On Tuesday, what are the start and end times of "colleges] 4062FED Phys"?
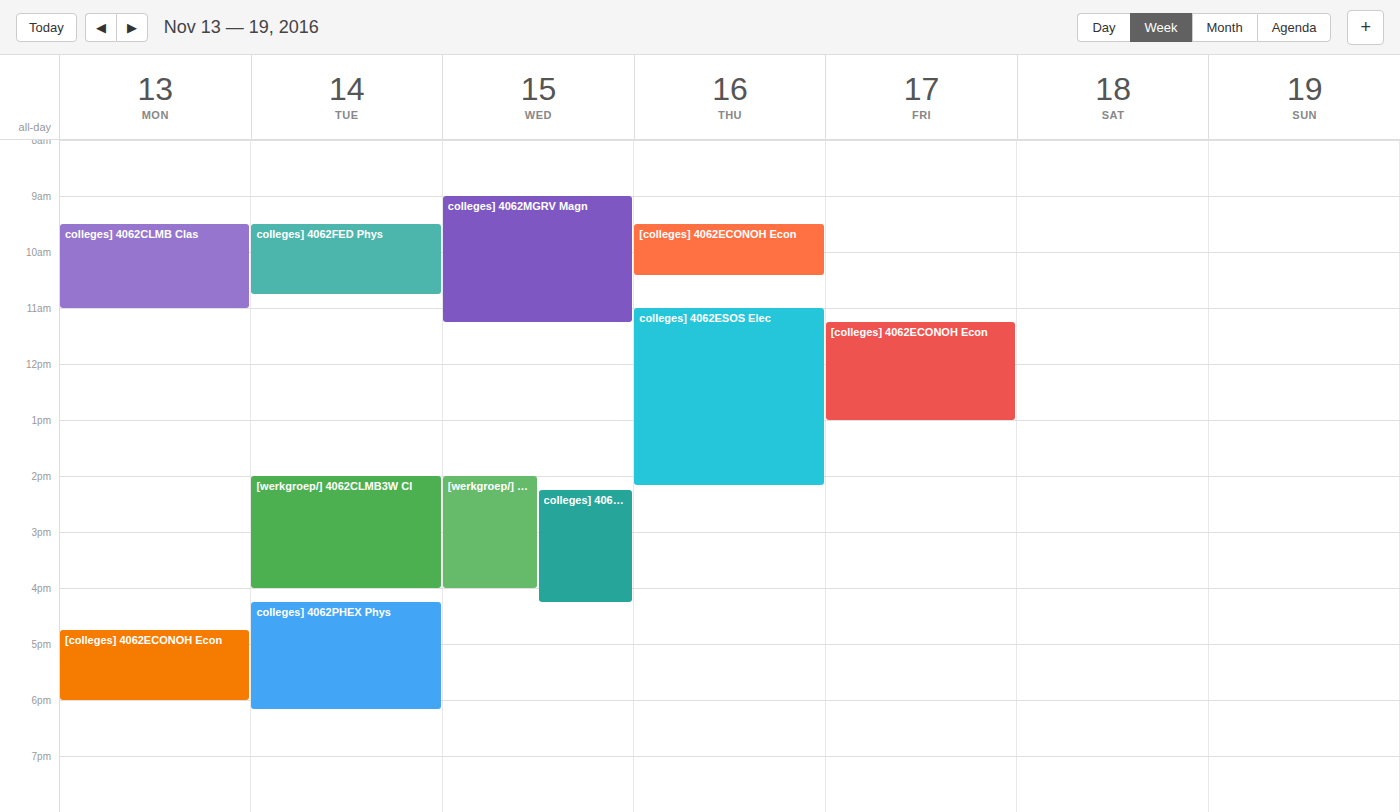
9:30 AM to 10:45 AM